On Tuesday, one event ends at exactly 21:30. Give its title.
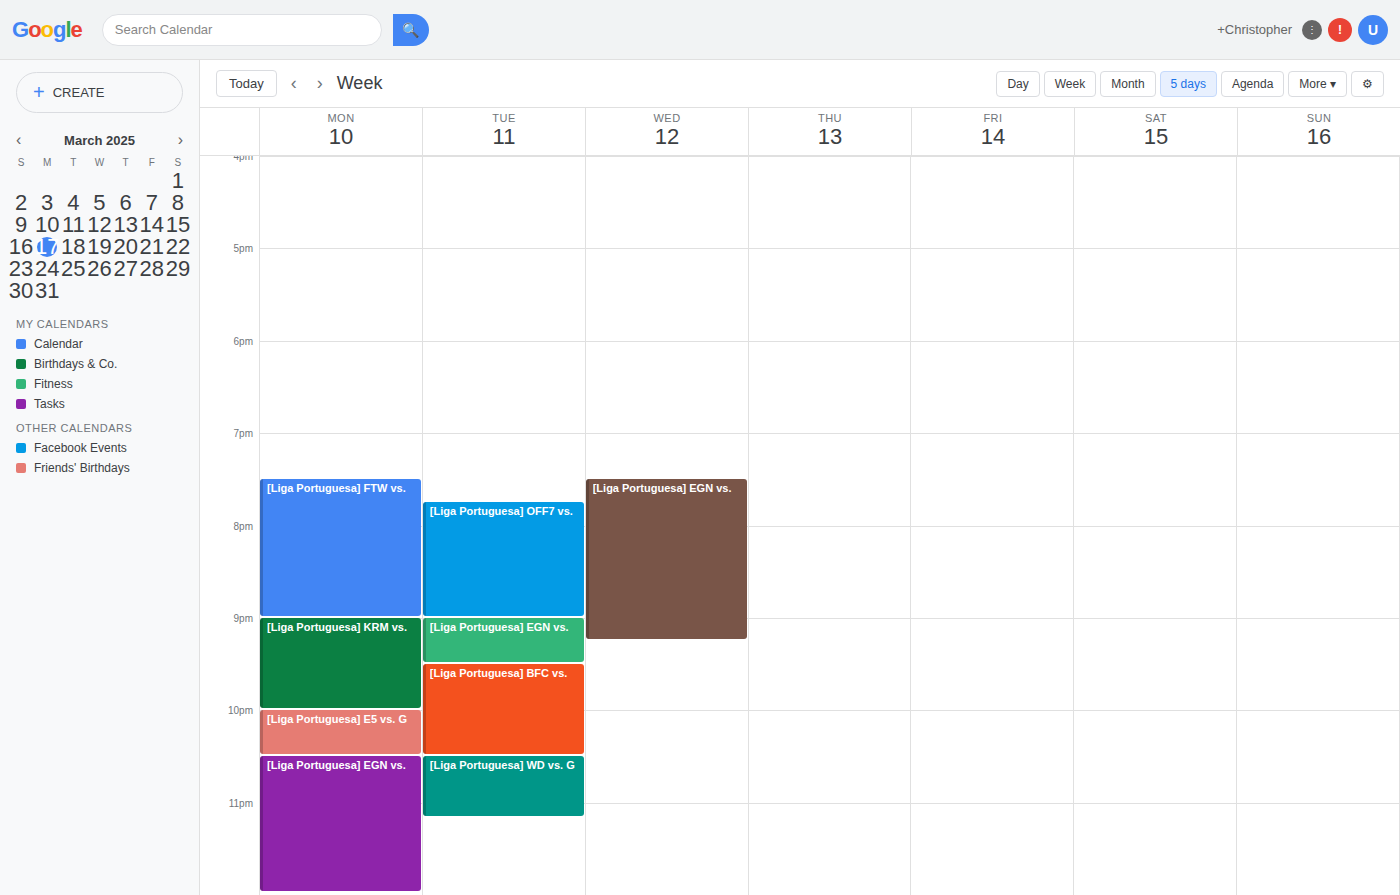
"[Liga Portuguesa] EGN vs."